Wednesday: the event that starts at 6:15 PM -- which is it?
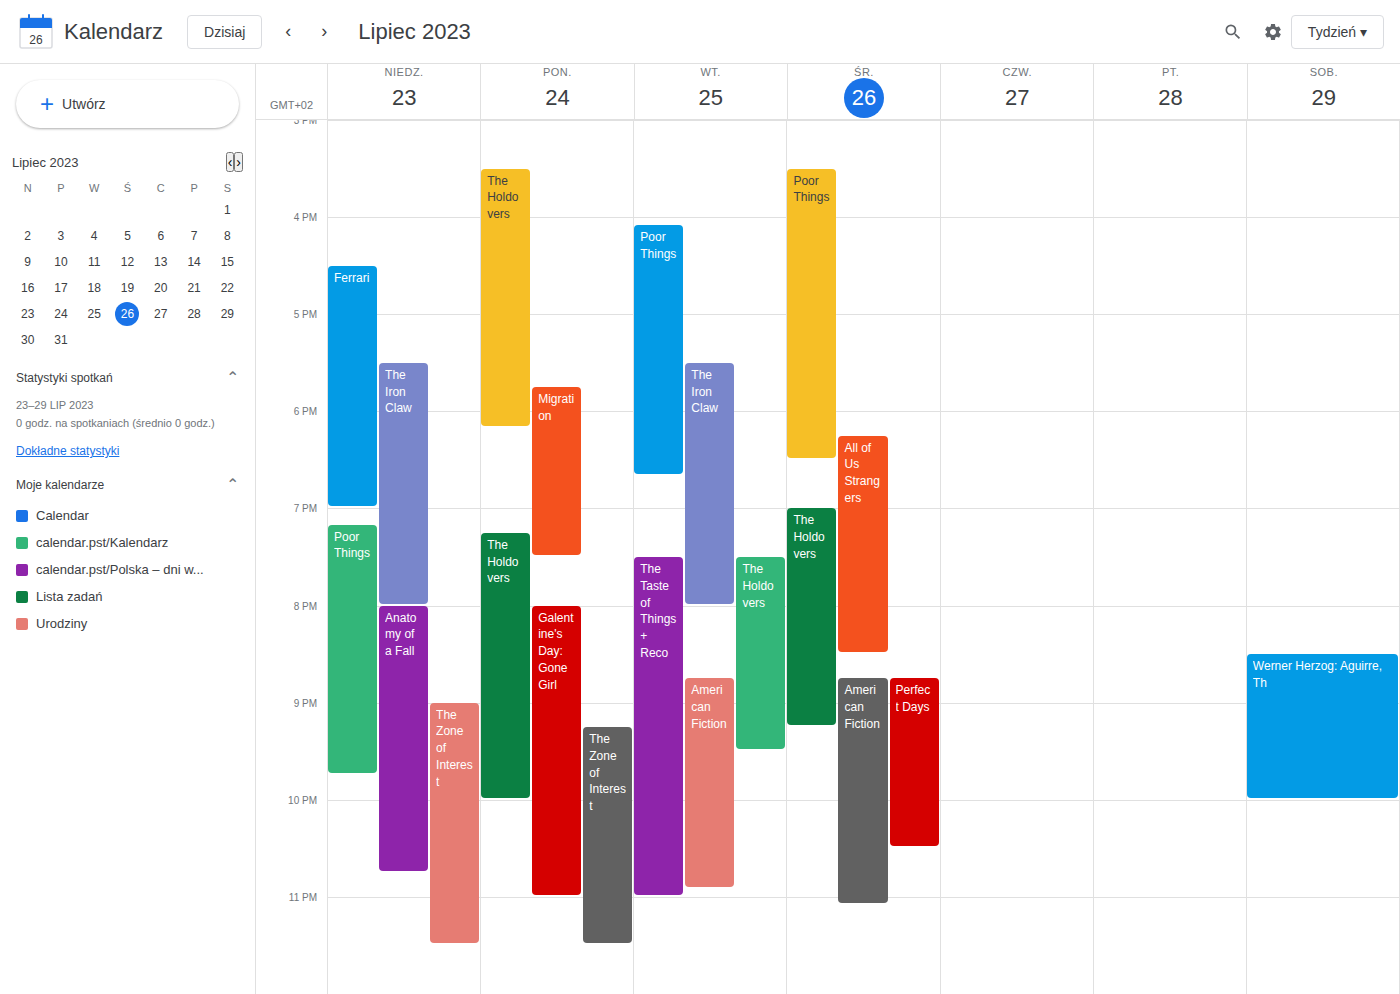
"All of Us Strangers"